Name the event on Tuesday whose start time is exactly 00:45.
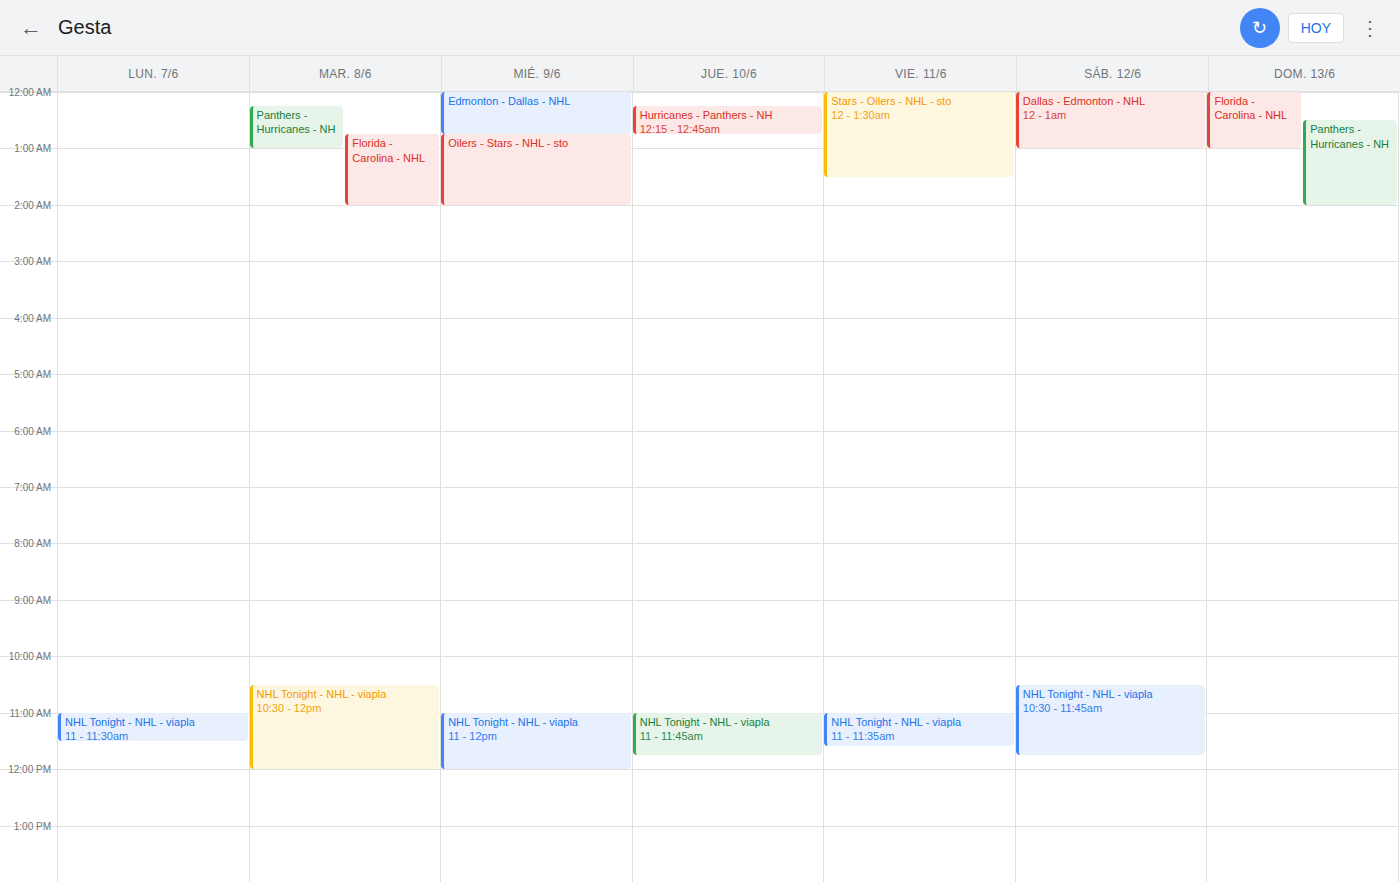
"Florida - Carolina - NHL"